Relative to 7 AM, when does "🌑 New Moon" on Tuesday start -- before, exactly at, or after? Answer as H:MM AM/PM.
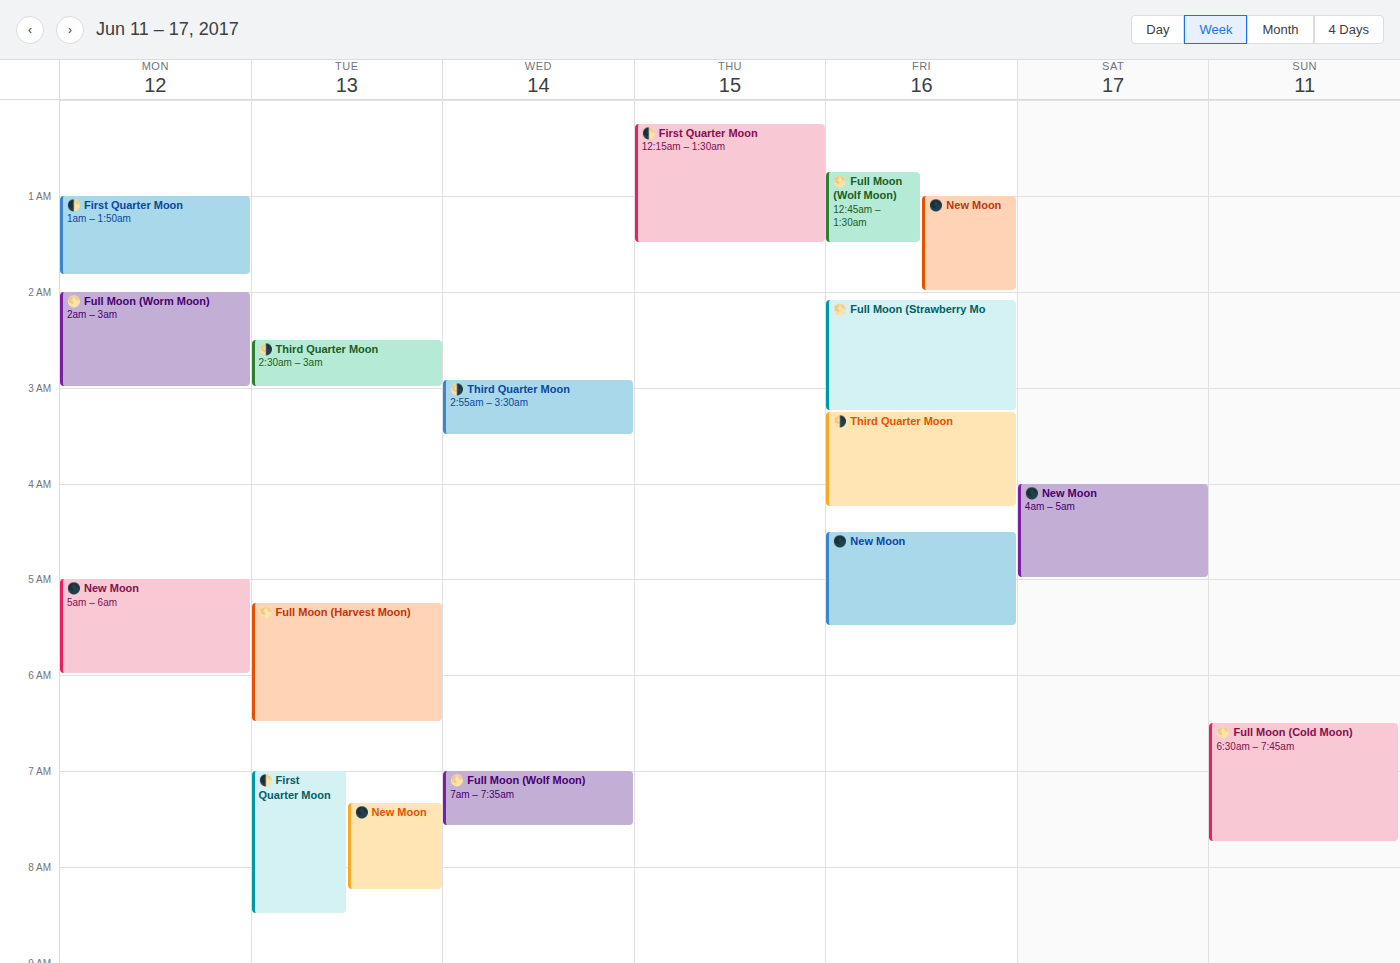
7:20 AM -- after 7 AM, 20 minutes below the 7 AM line.